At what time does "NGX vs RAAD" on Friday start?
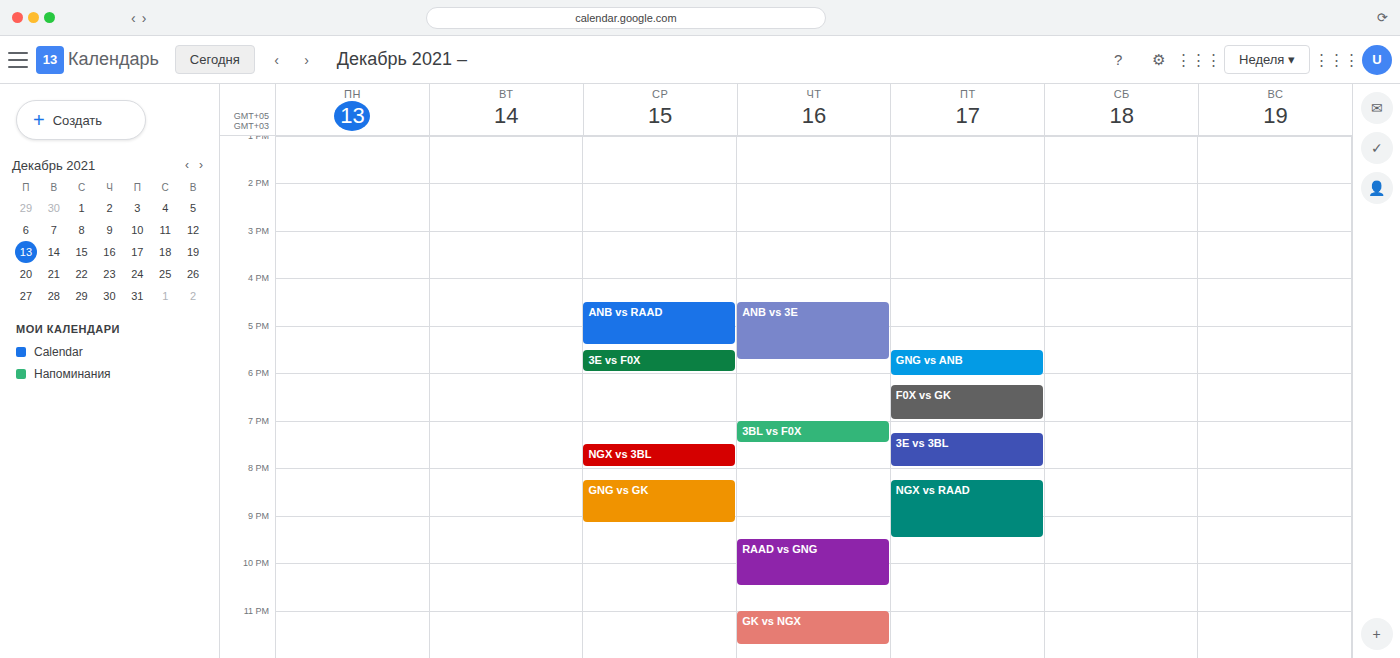
8:15 PM